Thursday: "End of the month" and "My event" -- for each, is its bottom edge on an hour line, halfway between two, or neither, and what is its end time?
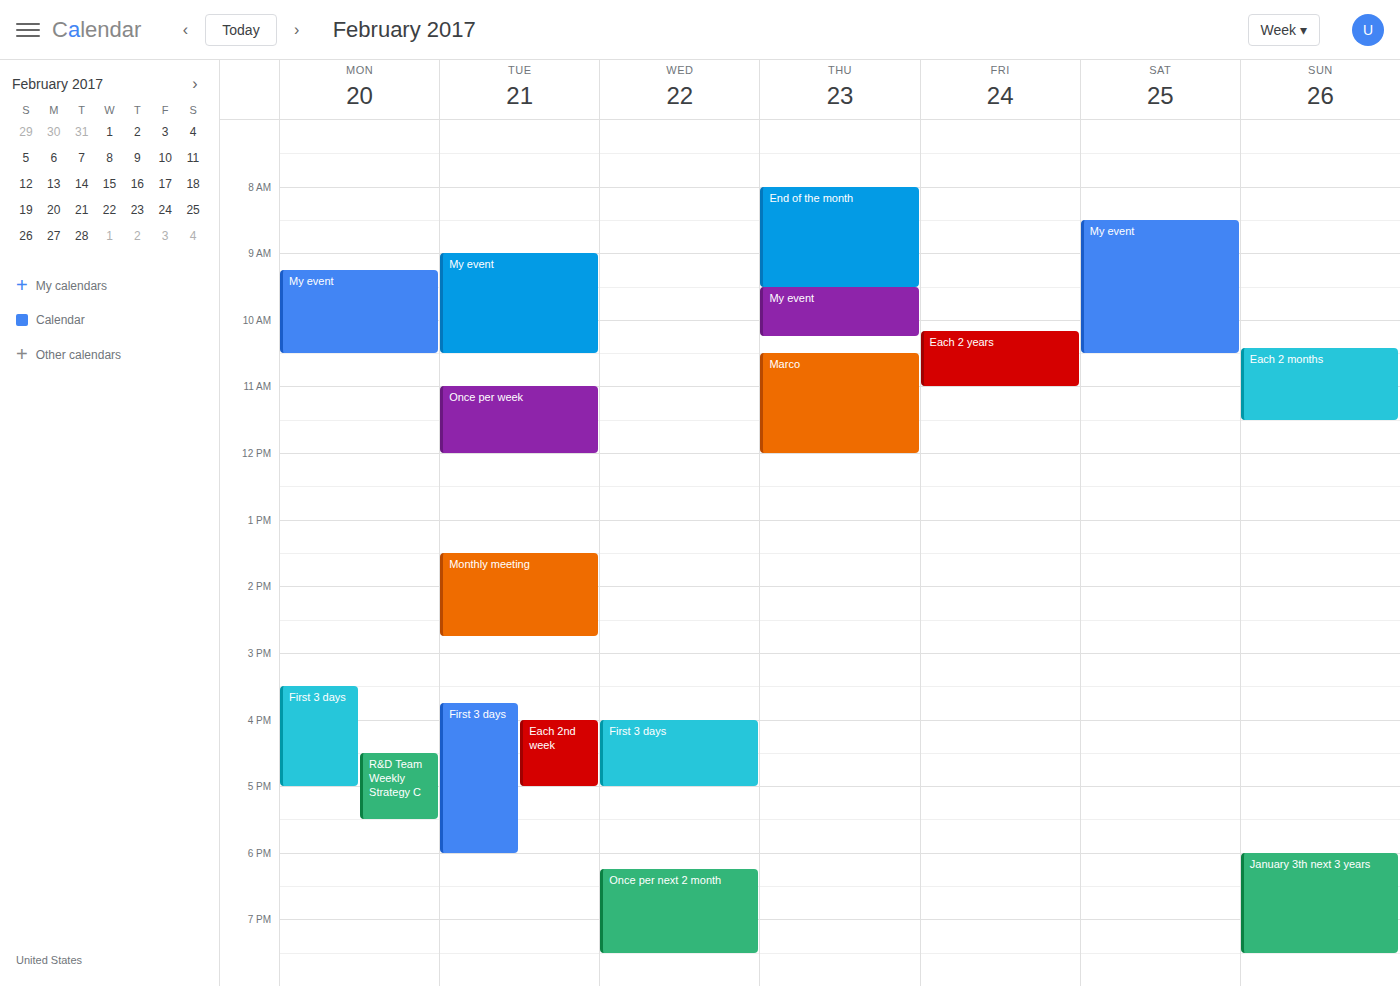
"End of the month": 9:30 AM, halfway between the 9 AM and 10 AM lines. "My event": 10:15 AM, neither: a quarter of the way from the 10 AM line to the 11 AM line.